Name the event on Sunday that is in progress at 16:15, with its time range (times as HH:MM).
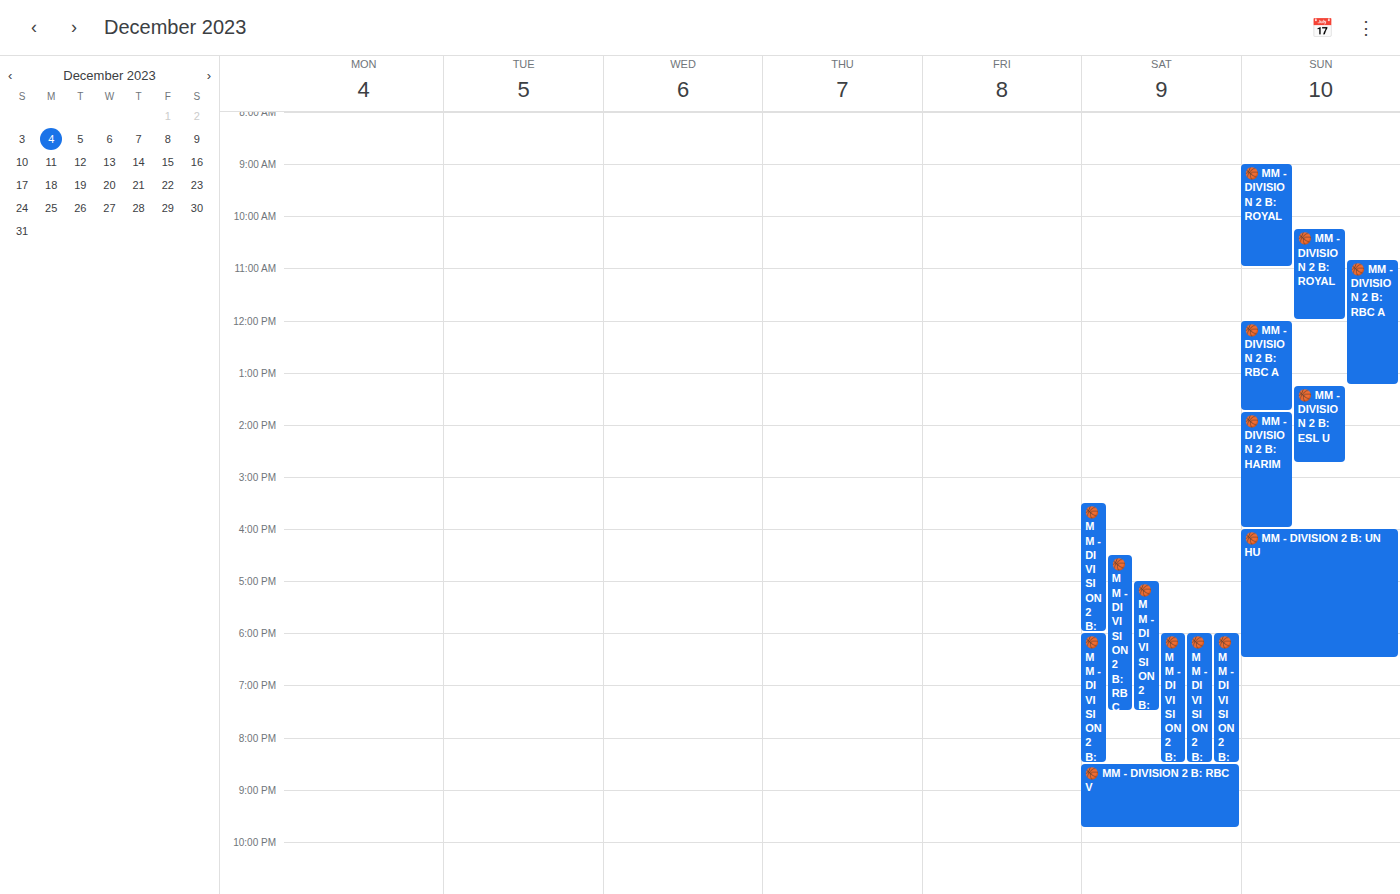
"🏀 MM - DIVISION 2 B: UN HU", 16:00 to 18:30